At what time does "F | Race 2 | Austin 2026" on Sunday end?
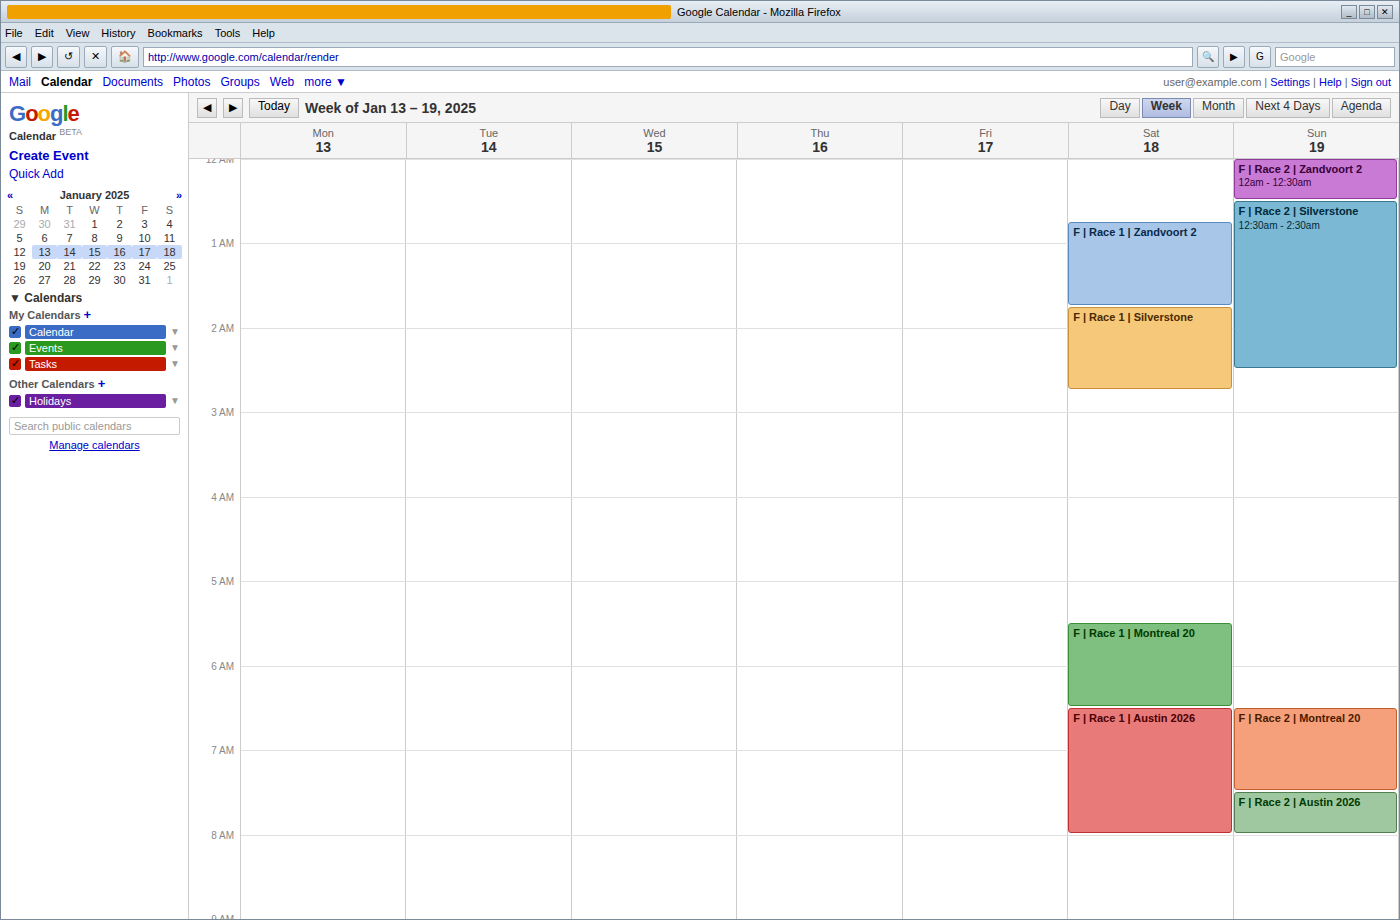
8:00 AM